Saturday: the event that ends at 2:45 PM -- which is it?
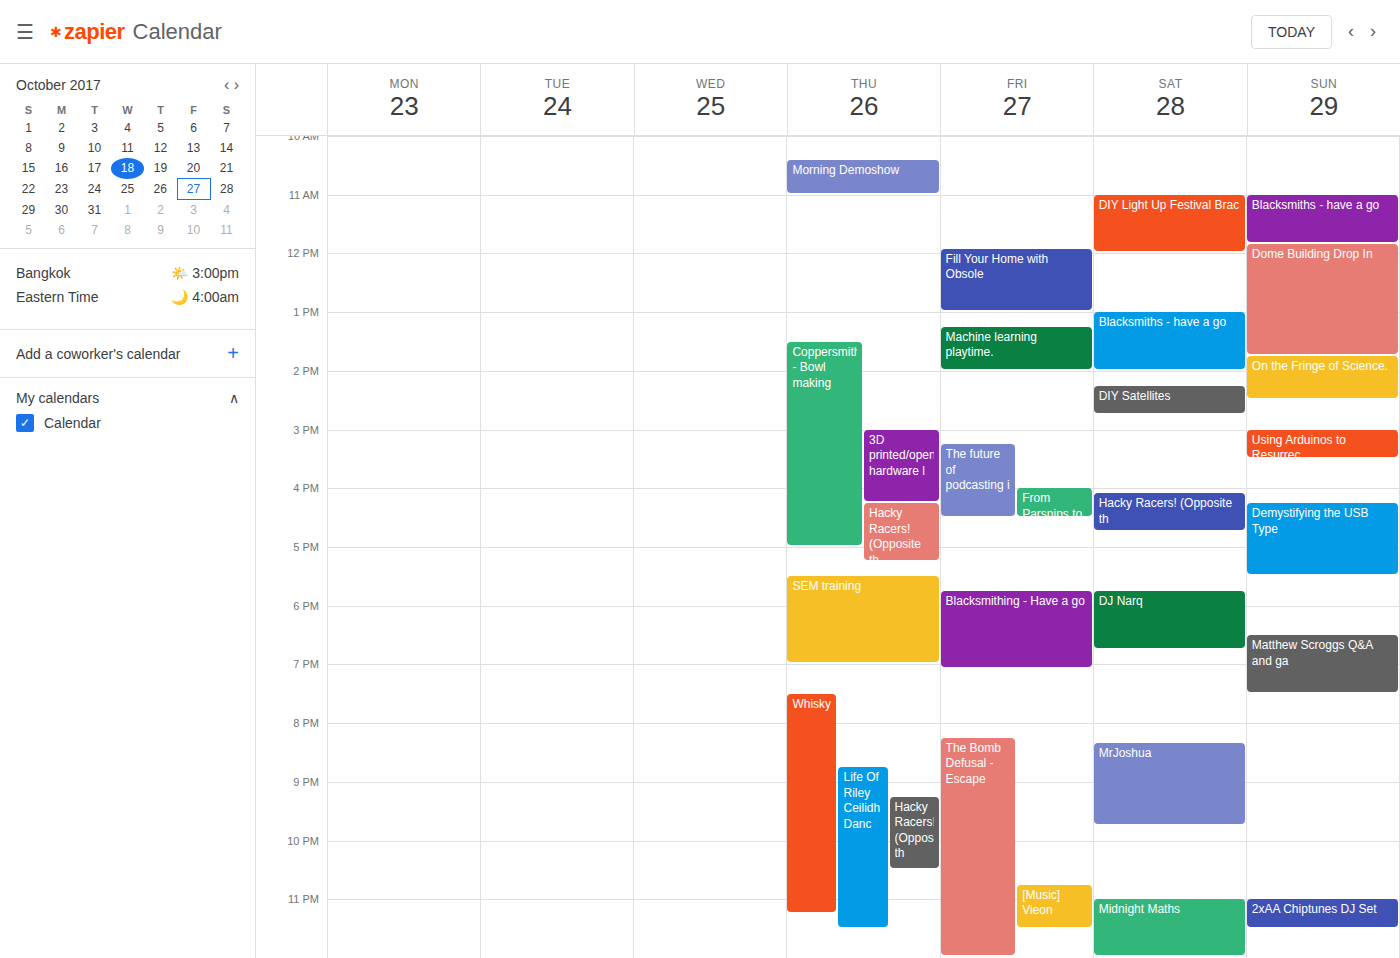
"DIY Satellites"